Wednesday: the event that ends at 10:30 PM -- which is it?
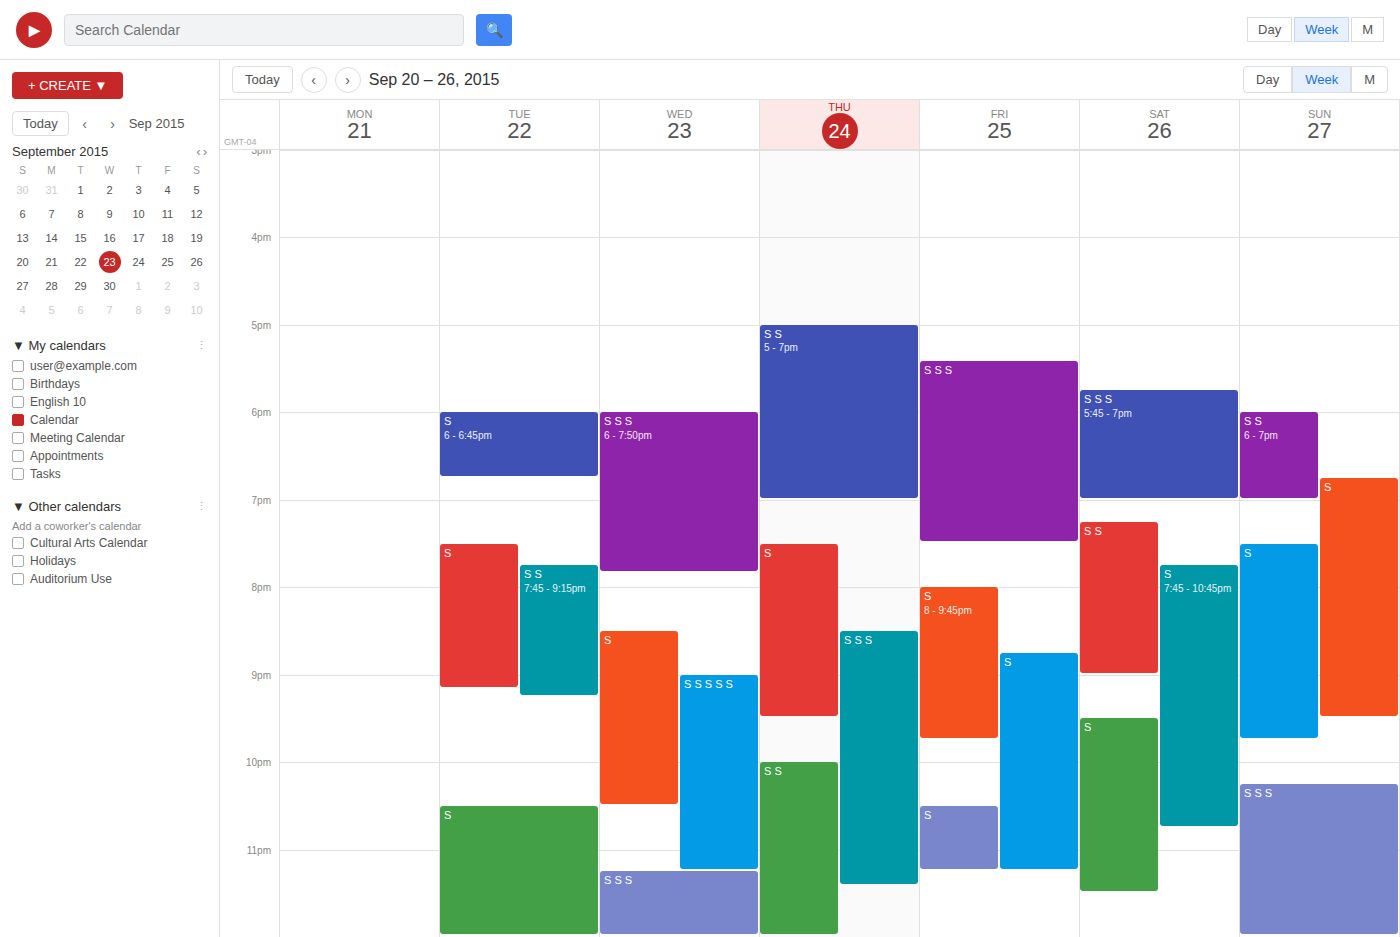
"S"